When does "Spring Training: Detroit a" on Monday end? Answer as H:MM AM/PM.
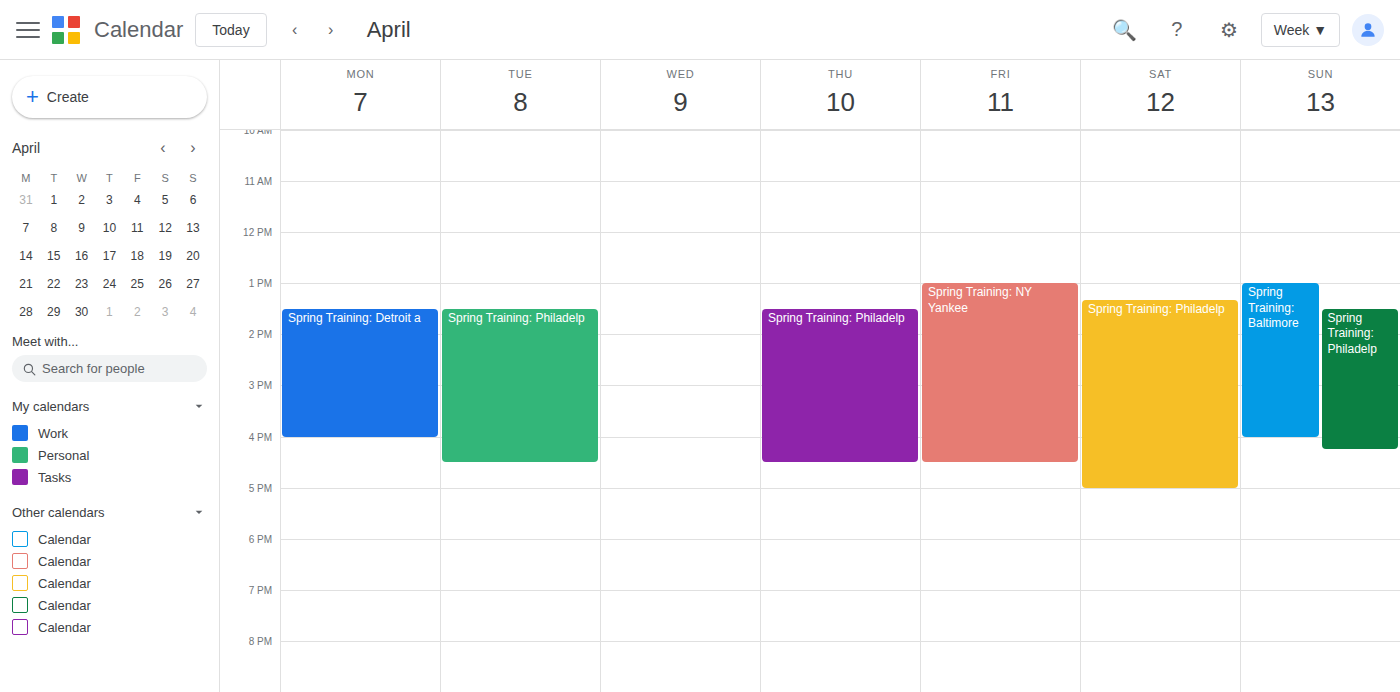
4:00 PM